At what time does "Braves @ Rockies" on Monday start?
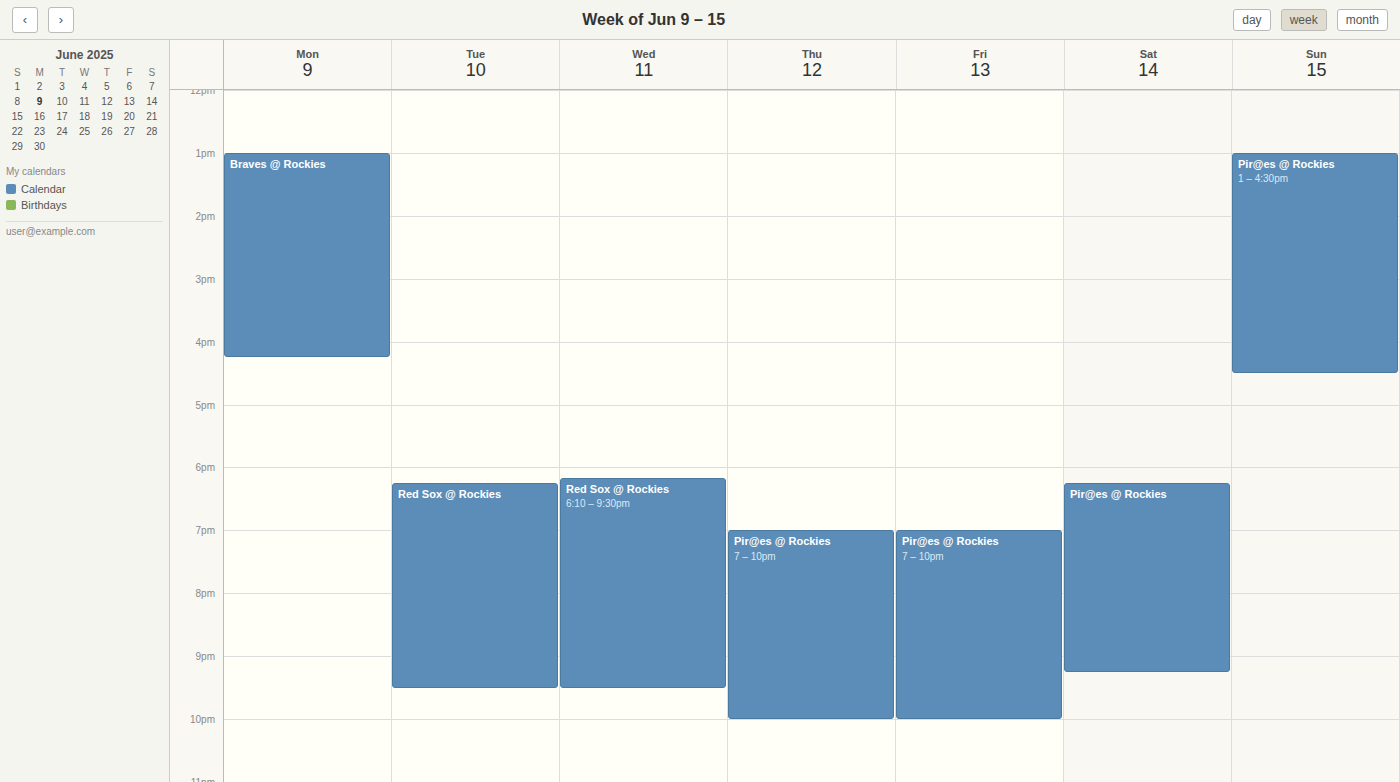
13:00